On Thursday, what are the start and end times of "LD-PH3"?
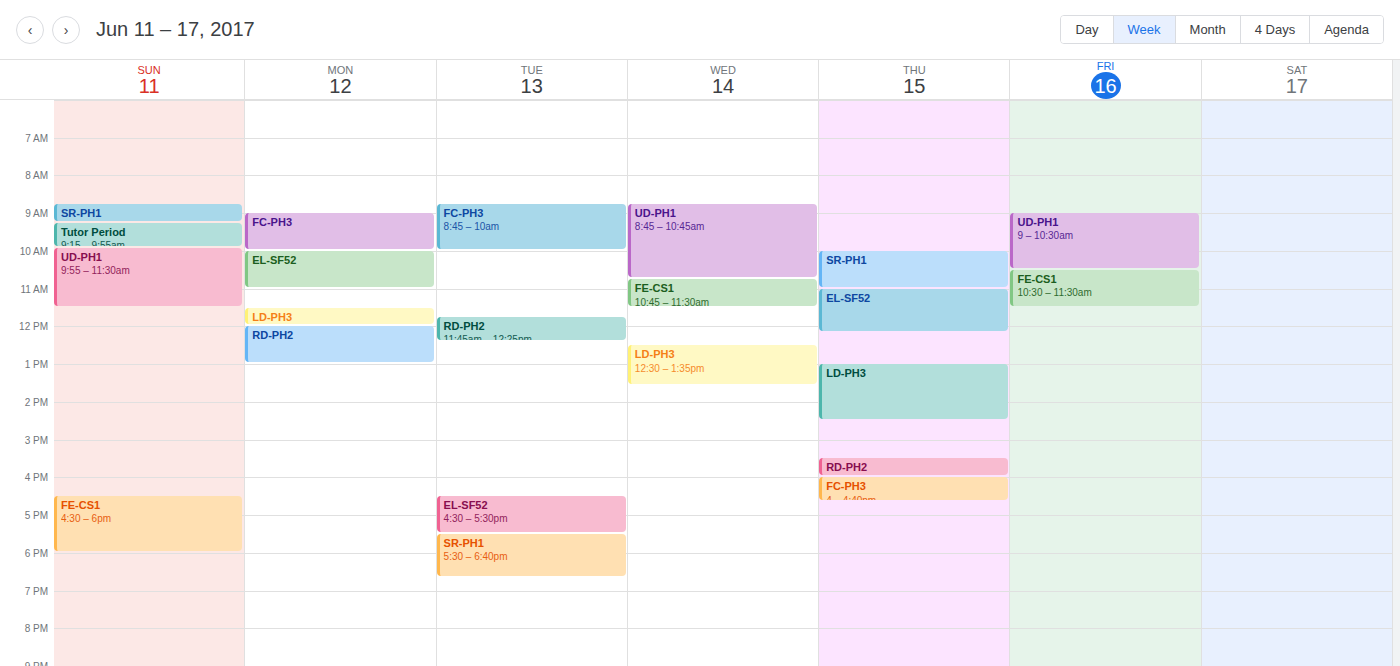
1:00 PM to 2:30 PM